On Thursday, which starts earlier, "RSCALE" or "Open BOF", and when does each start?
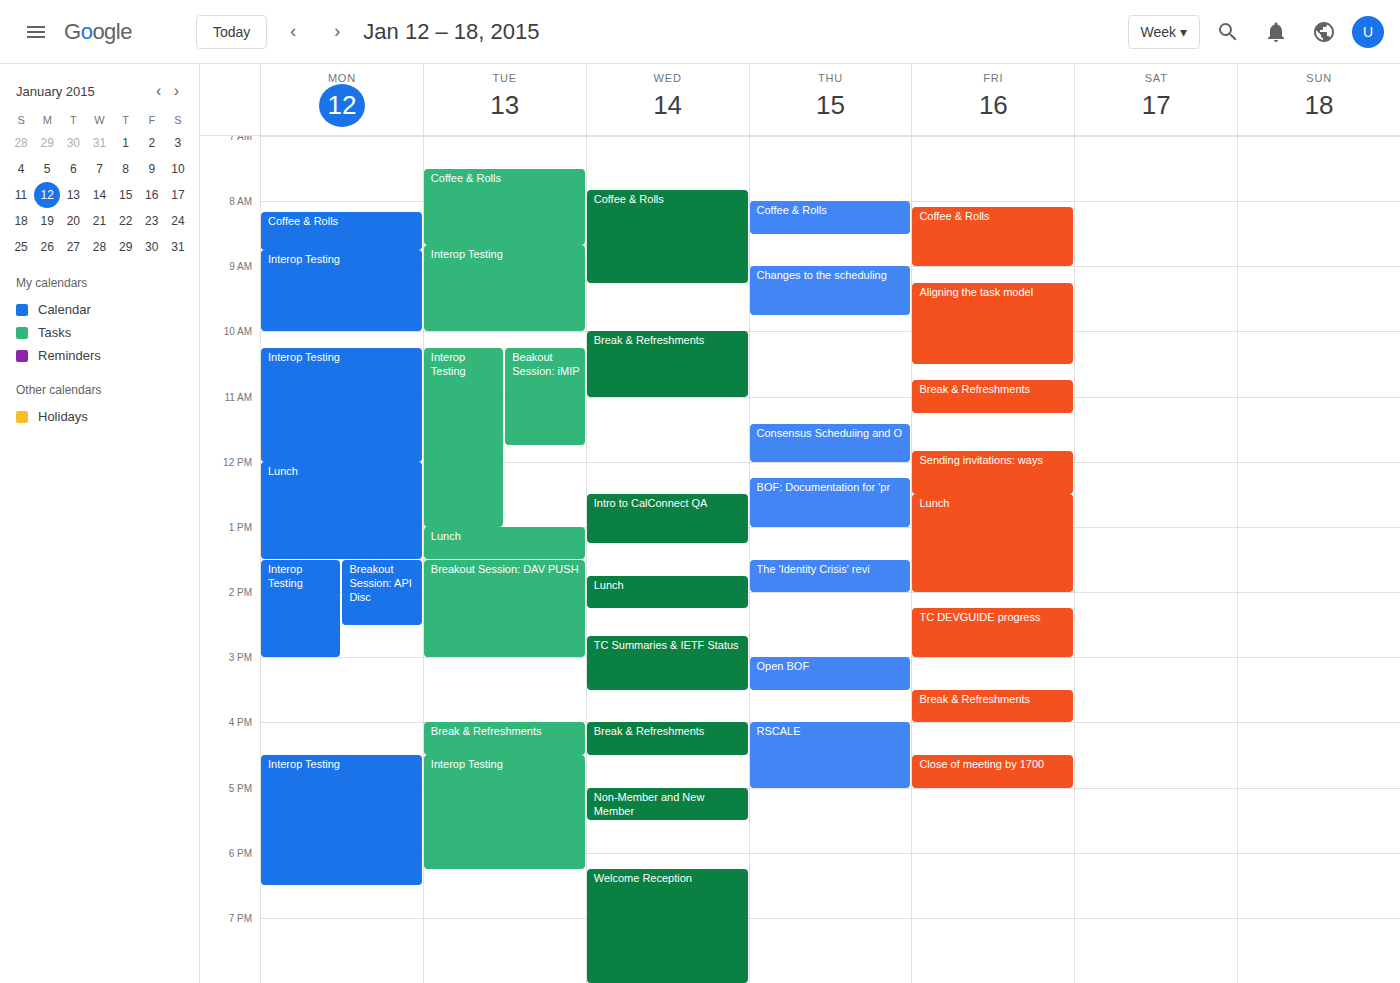
"Open BOF" 3:00 PM; "RSCALE" 4:00 PM.